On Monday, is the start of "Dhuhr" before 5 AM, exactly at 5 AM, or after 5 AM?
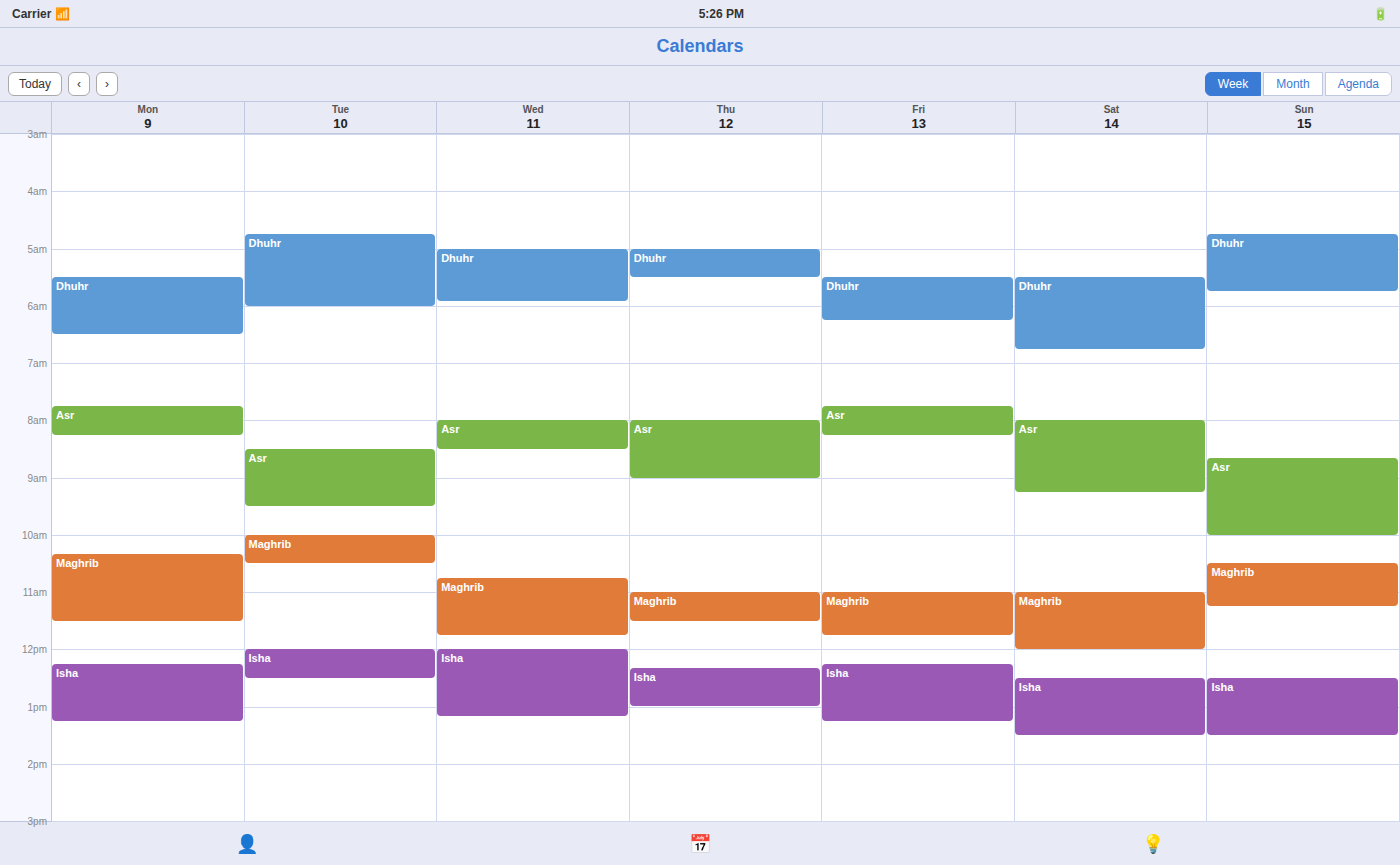
5:30 AM -- after 5 AM, 30 minutes below the 5 AM line.